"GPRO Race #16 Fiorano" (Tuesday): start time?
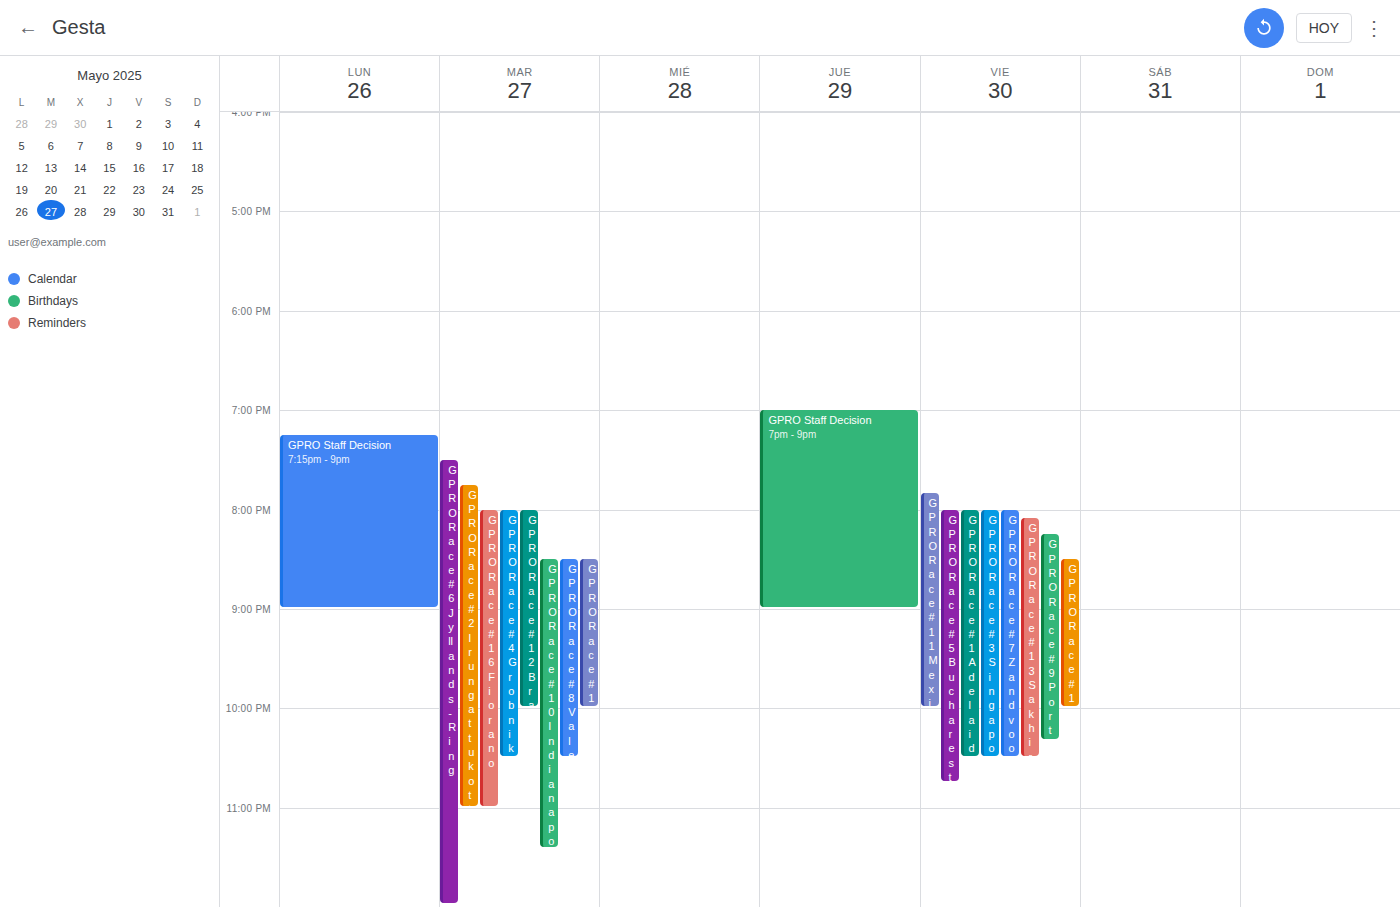
8:00 PM